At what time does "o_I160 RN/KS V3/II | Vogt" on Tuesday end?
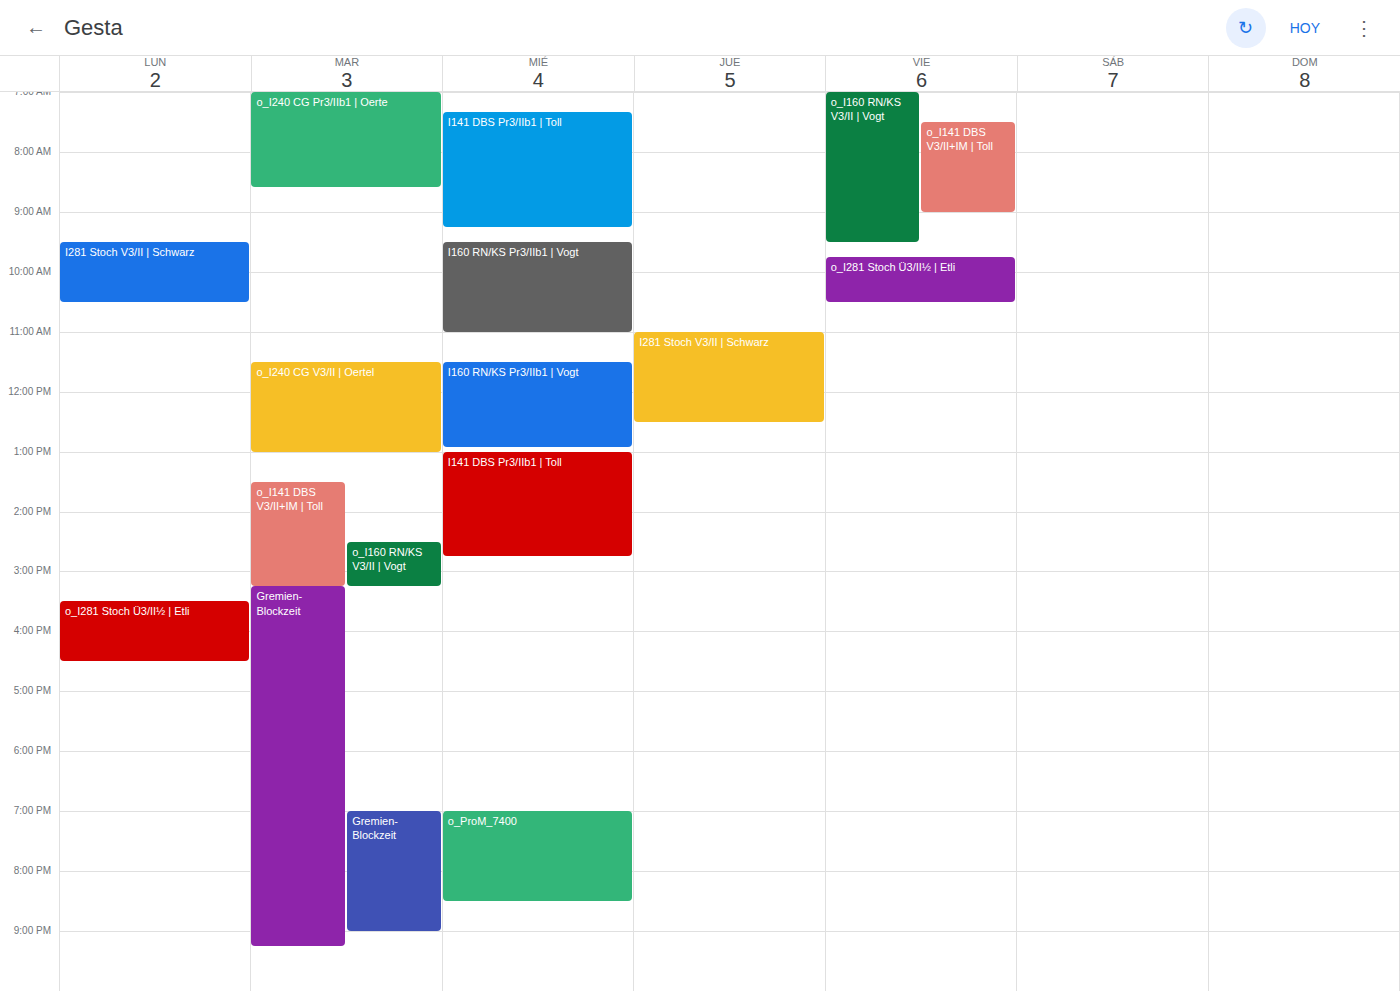
3:15 PM